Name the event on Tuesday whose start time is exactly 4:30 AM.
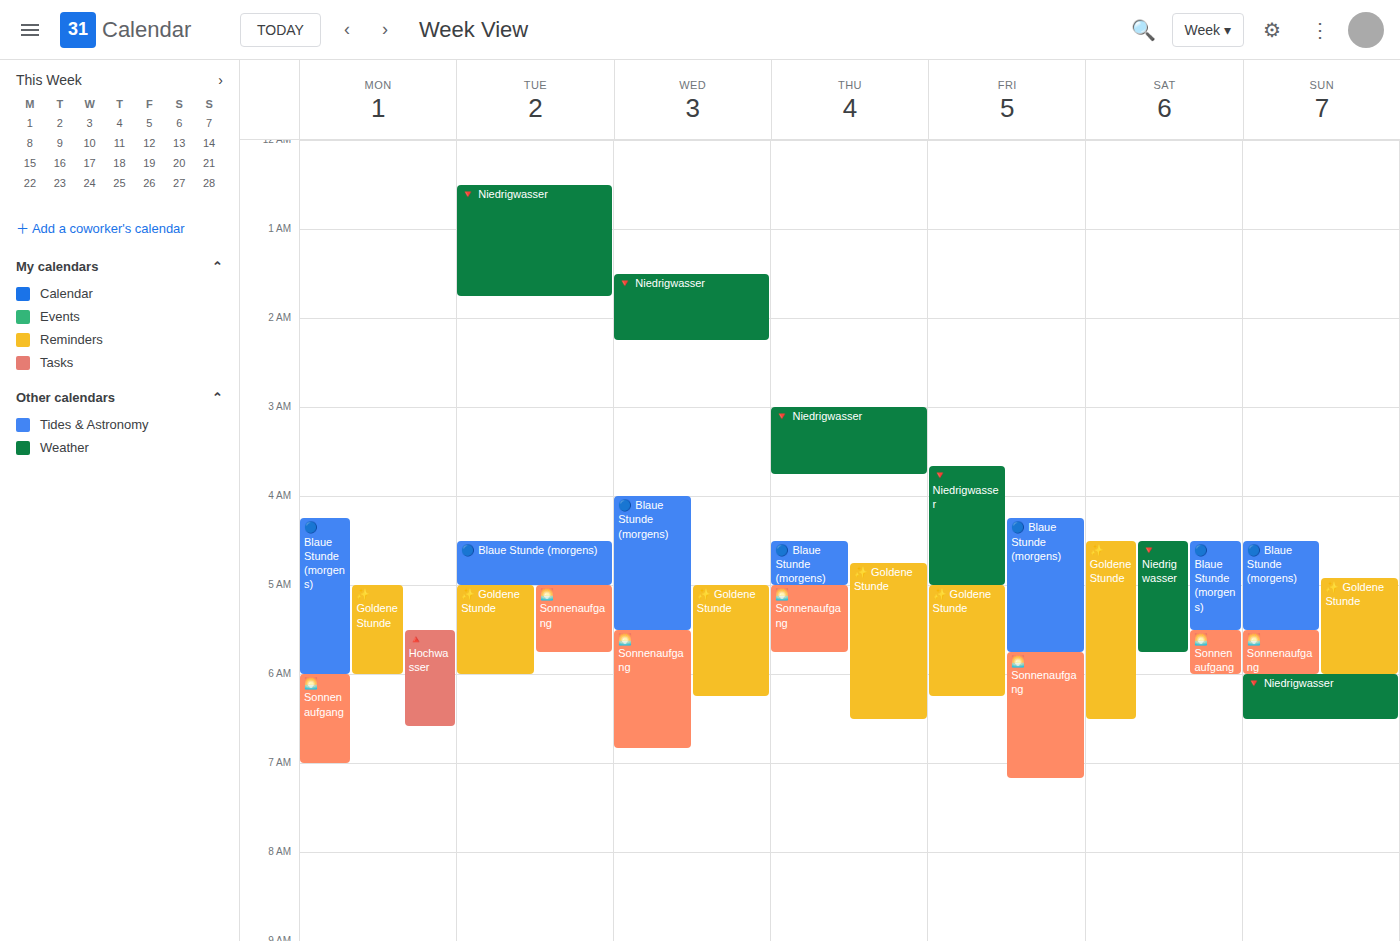
"🔵 Blaue Stunde (morgens)"